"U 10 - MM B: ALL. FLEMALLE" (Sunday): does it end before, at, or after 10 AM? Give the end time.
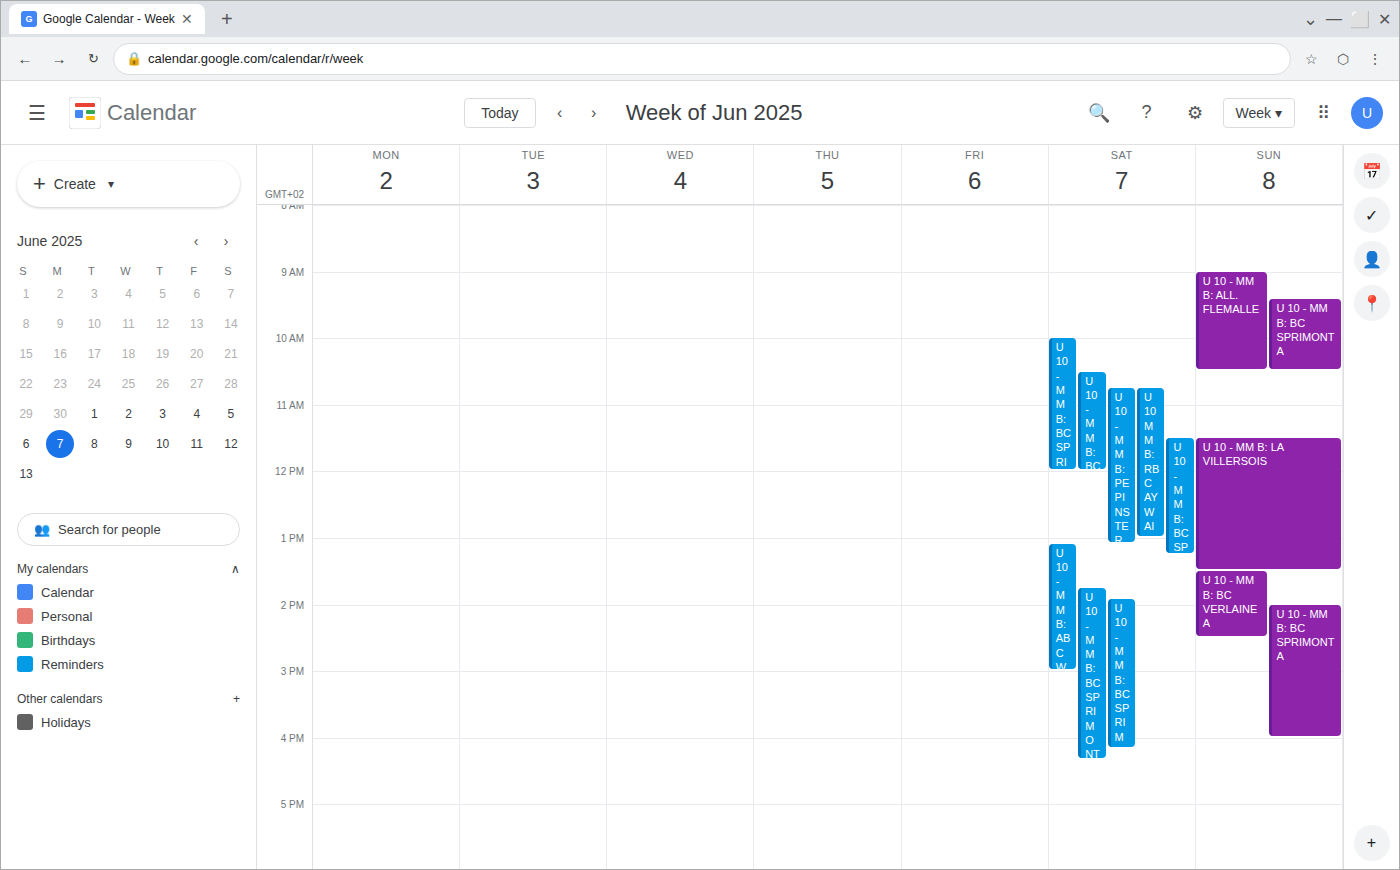
10:30 AM -- after 10 AM, 30 minutes below the 10 AM line.